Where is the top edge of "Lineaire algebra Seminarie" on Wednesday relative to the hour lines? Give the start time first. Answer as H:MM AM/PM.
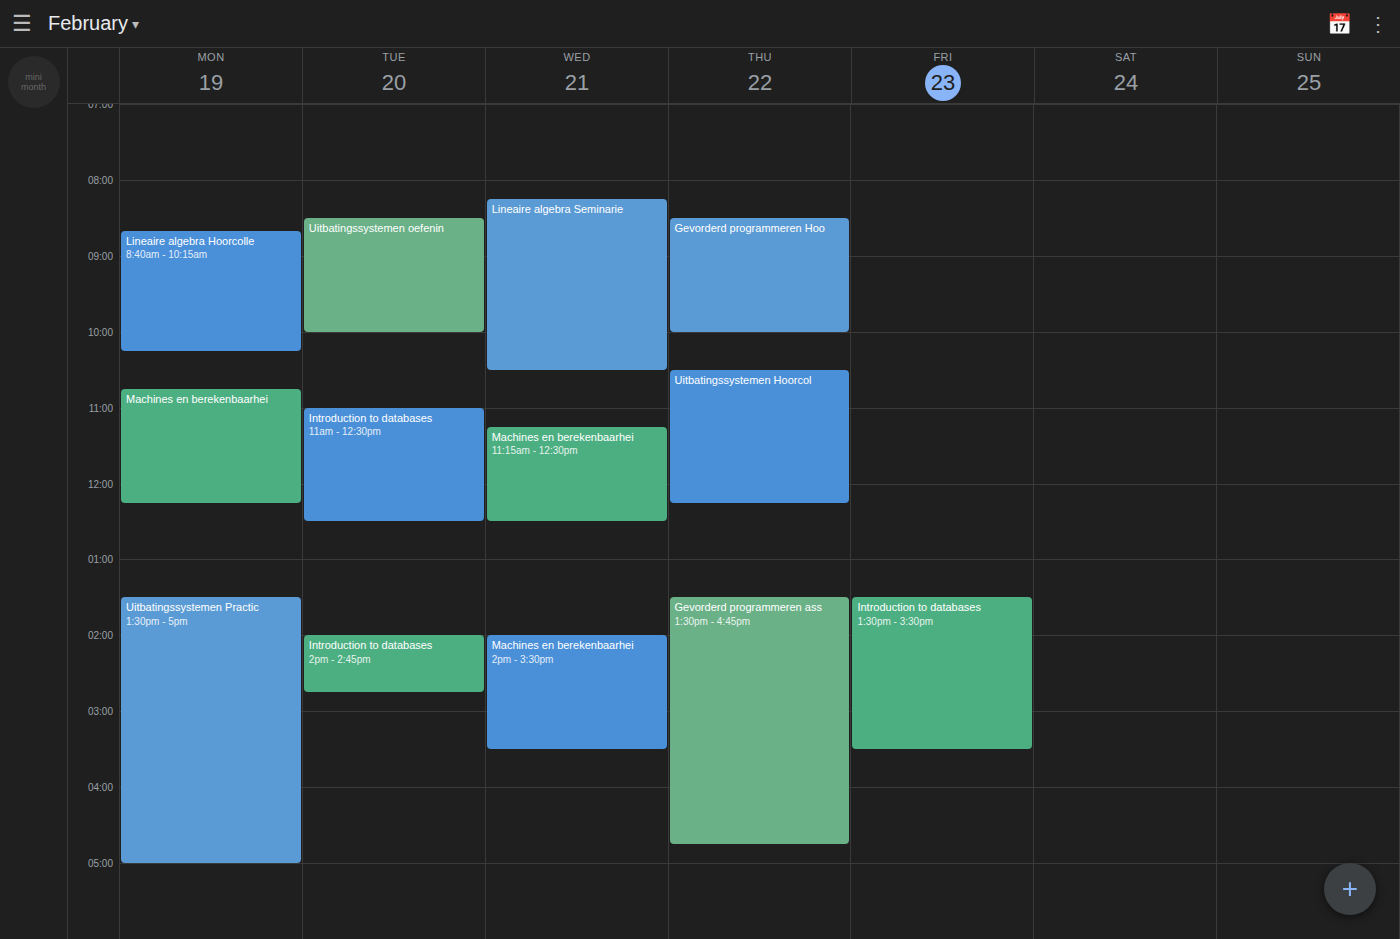
8:15 AM -- neither: a quarter of the way from the 8 AM line to the 9 AM line.